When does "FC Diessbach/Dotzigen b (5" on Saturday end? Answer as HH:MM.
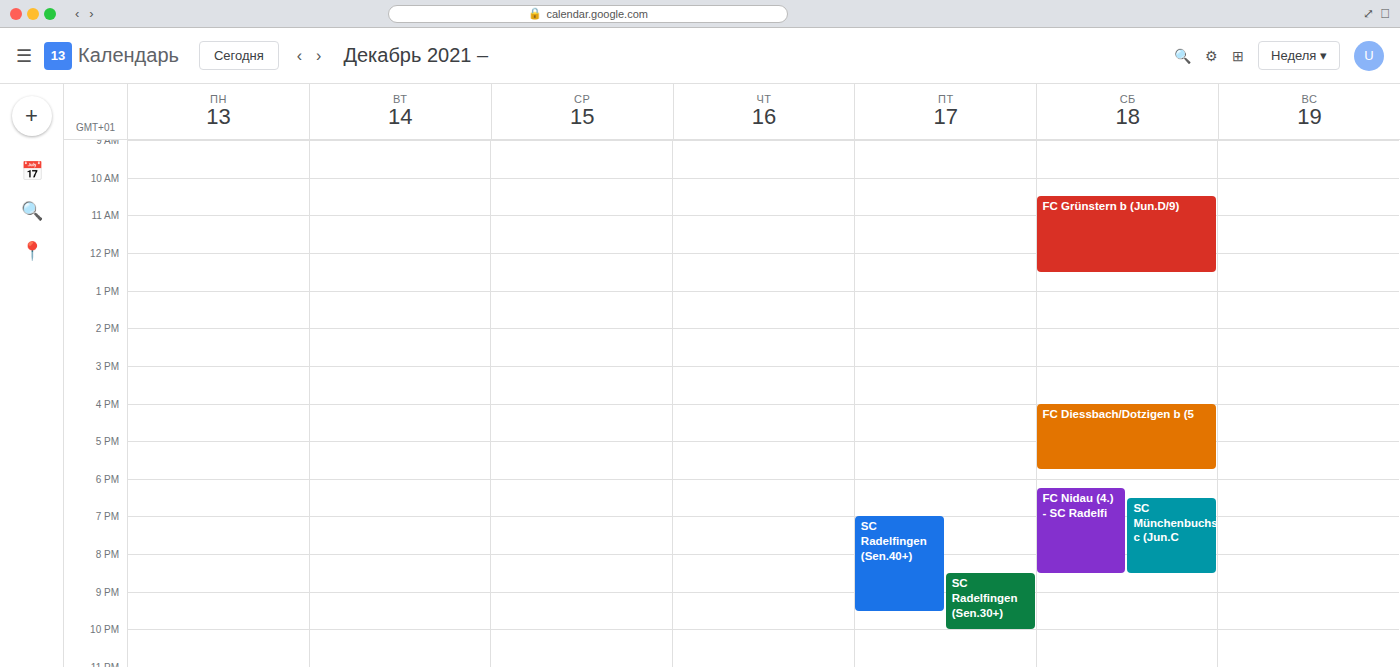
17:45